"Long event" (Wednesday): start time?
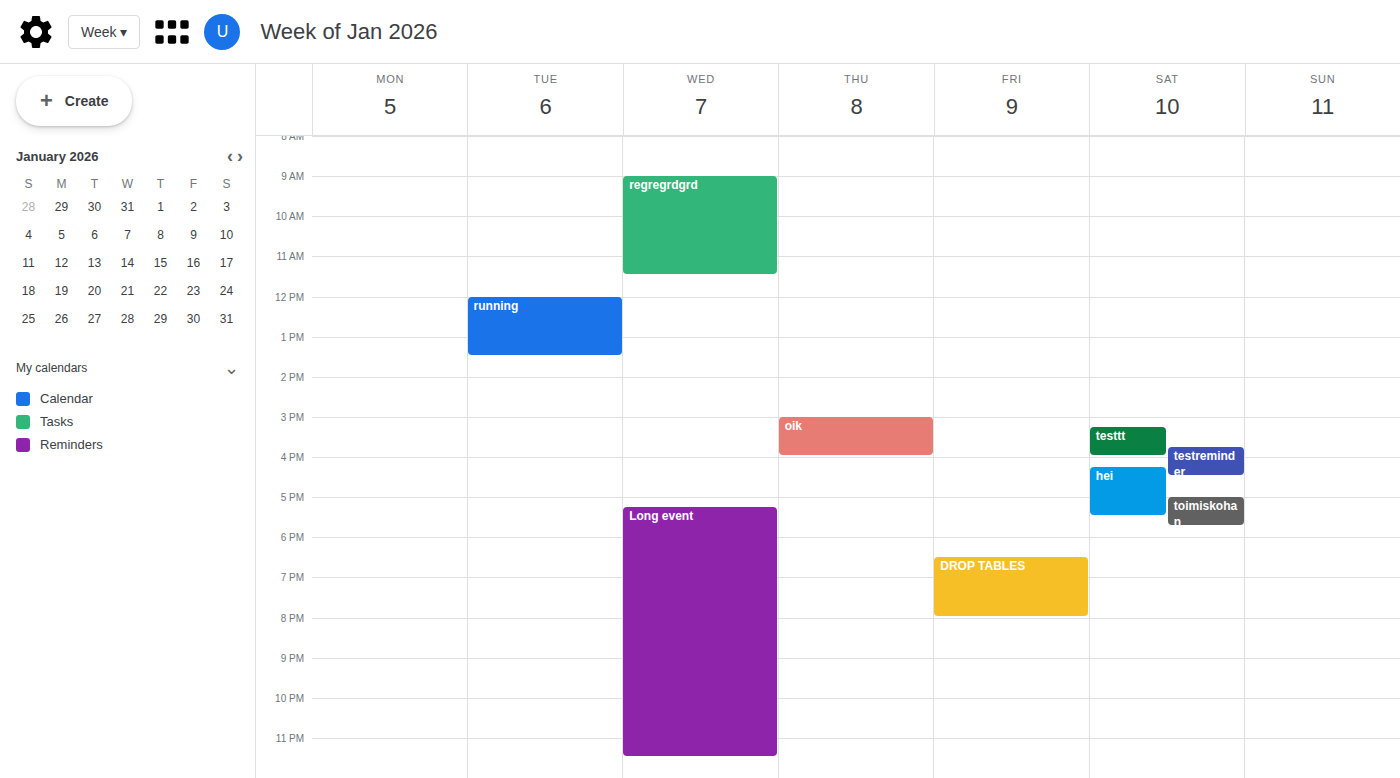
5:15 PM